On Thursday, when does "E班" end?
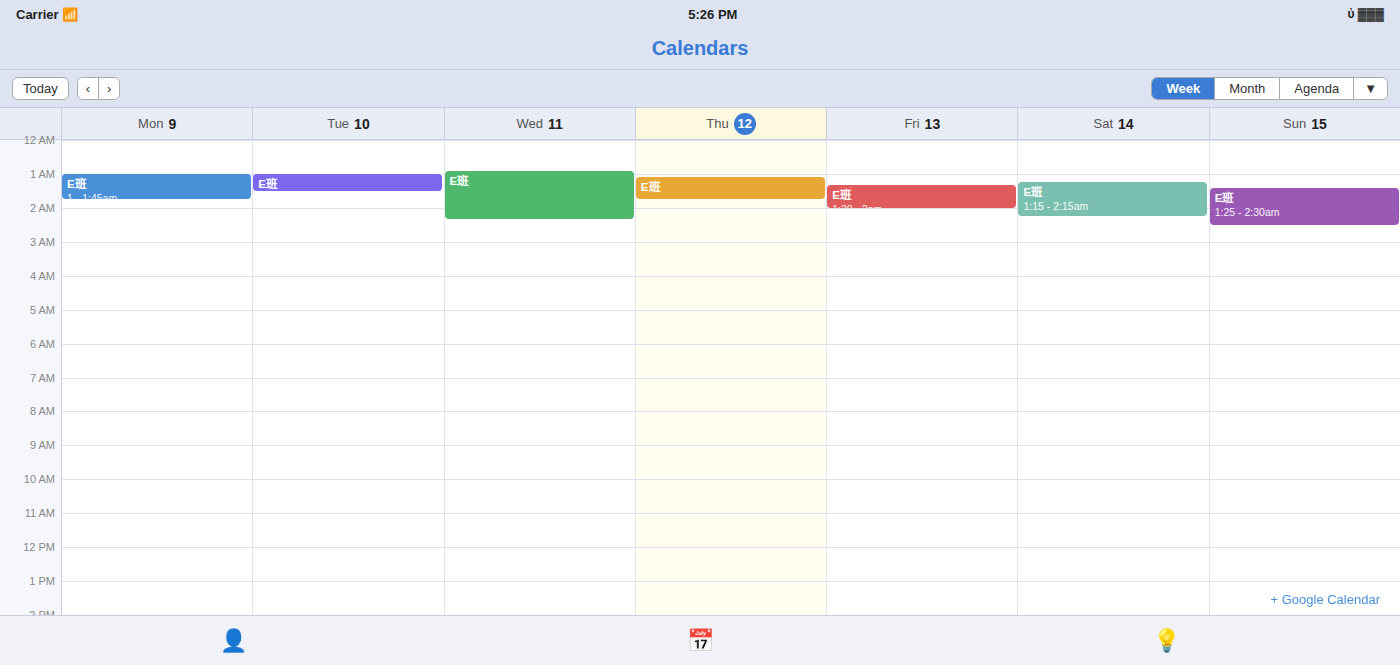
1:45 AM